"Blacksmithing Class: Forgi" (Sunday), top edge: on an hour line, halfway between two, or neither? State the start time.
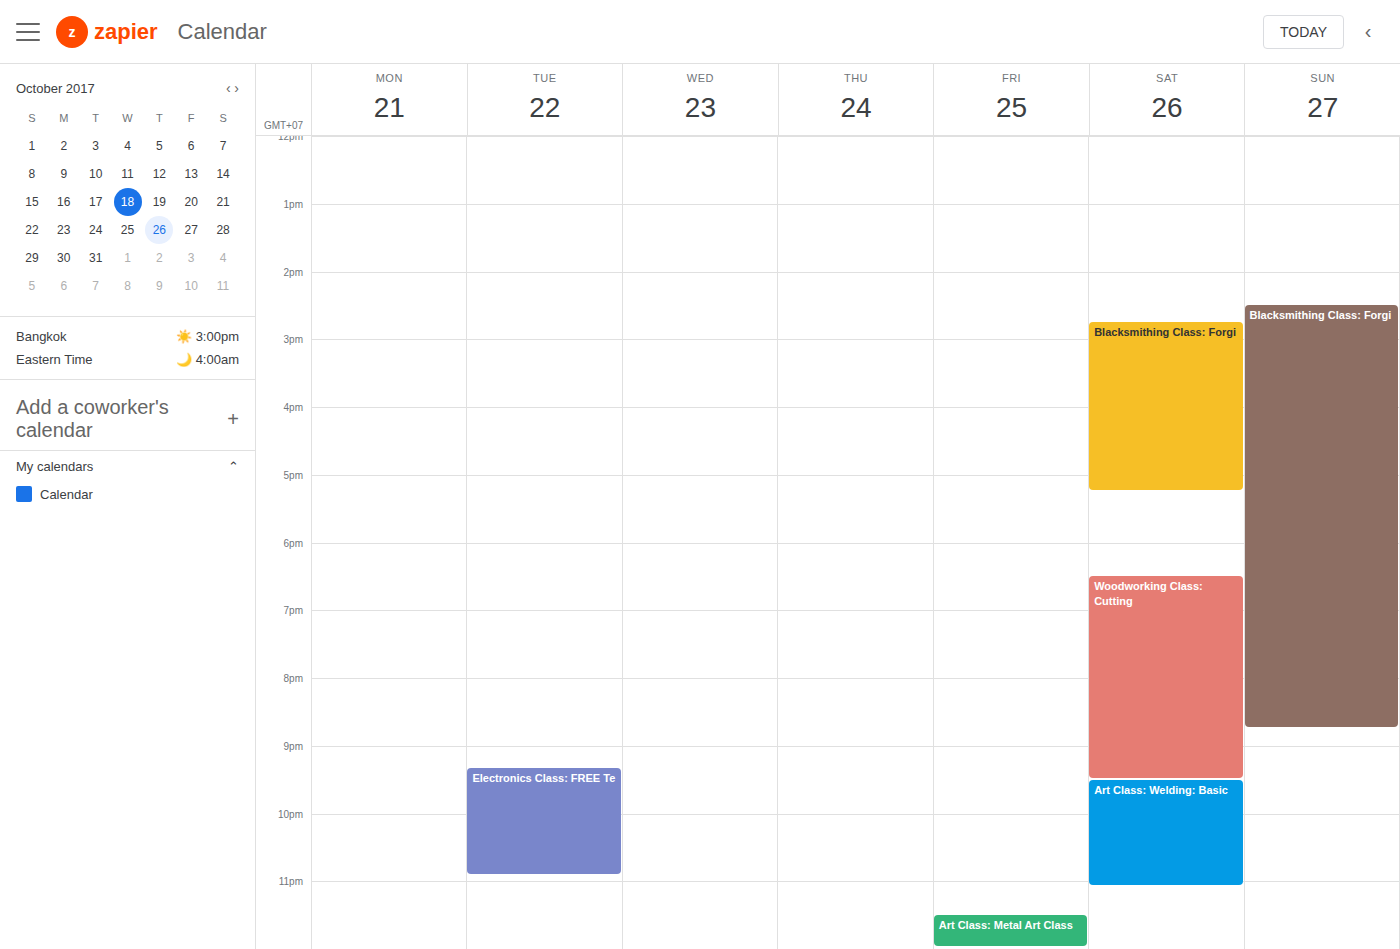
2:30 PM -- halfway between the 2 PM and 3 PM lines.